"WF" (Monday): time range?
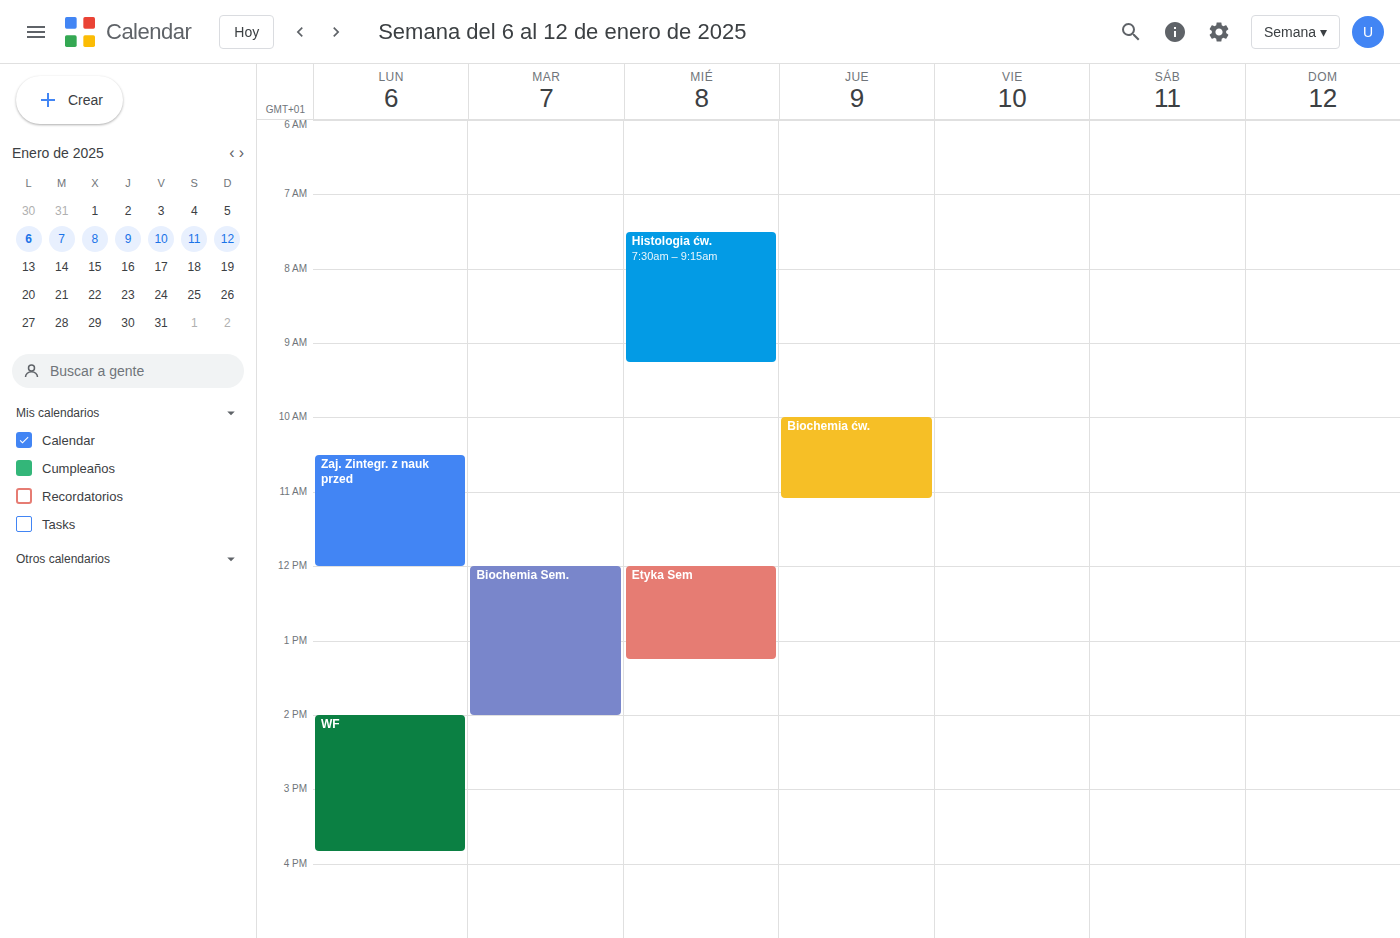
2:00 PM to 3:50 PM